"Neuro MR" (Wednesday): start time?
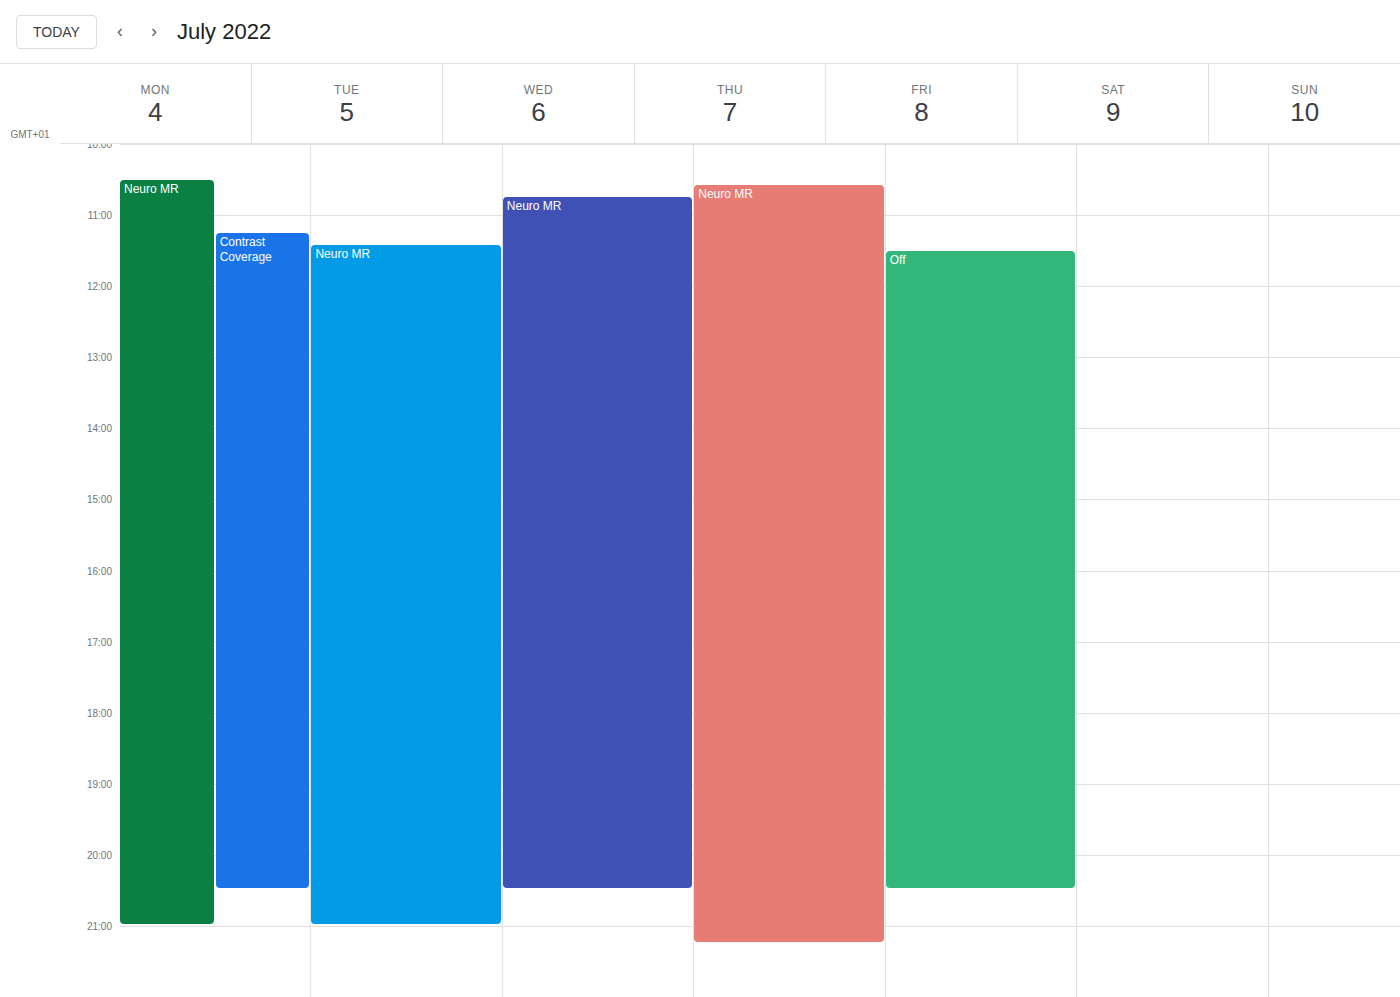
10:45 AM